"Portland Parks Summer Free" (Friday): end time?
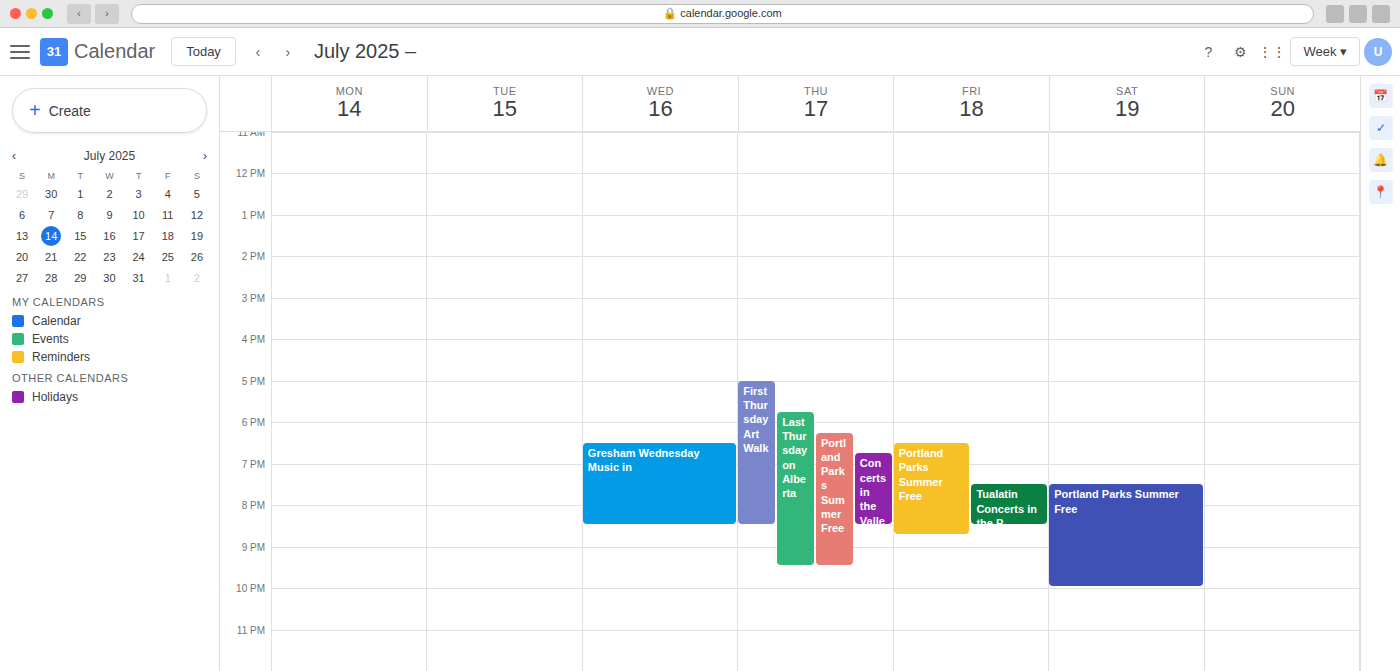
20:45